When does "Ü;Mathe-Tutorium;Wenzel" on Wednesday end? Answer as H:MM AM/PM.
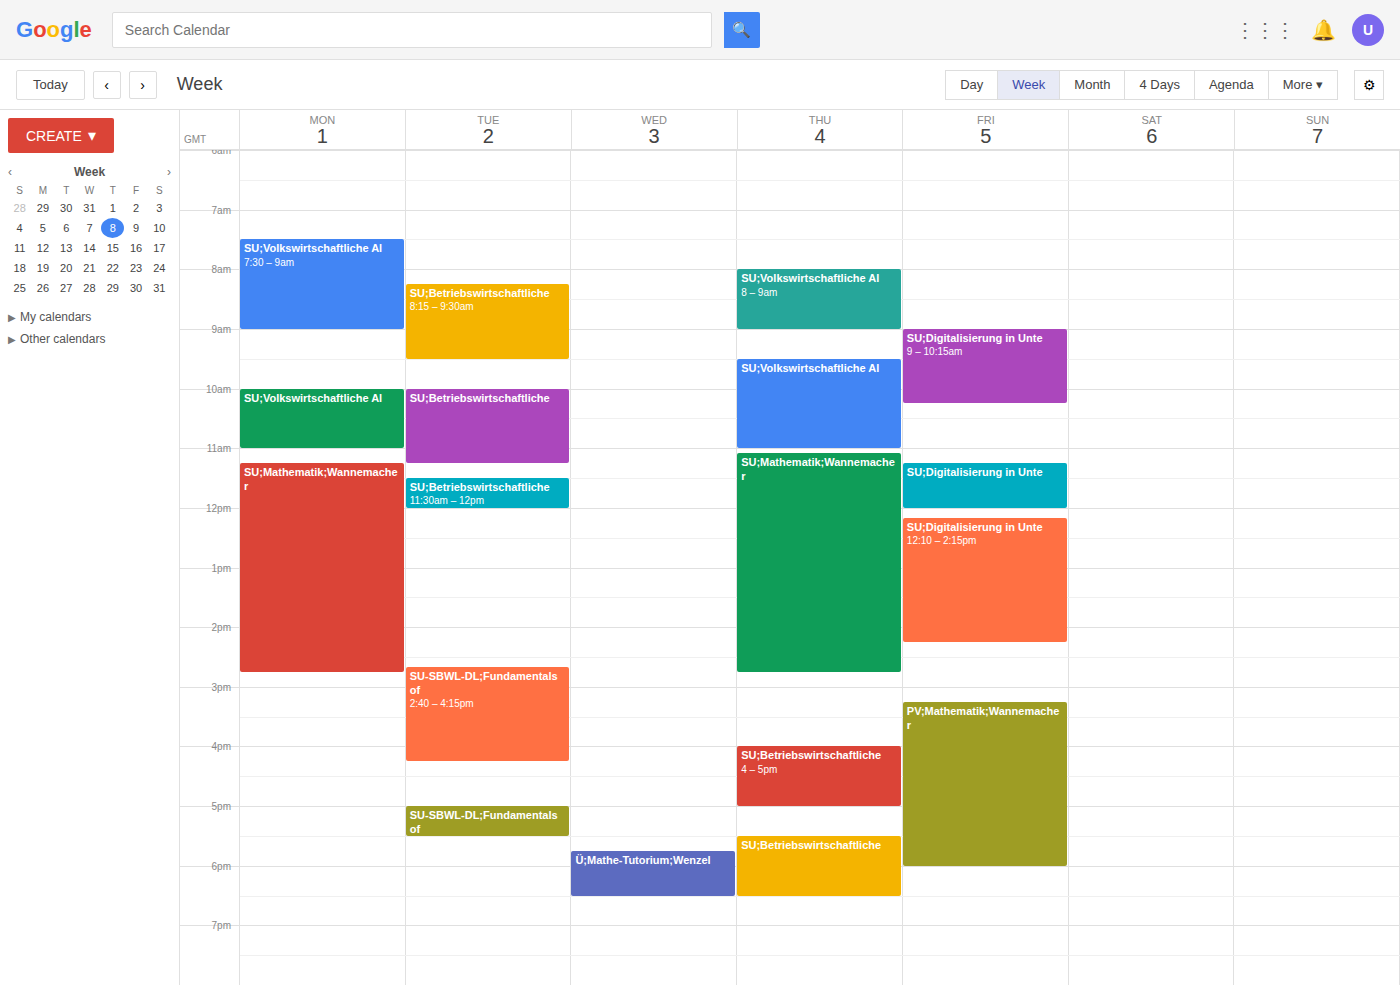
6:30 PM